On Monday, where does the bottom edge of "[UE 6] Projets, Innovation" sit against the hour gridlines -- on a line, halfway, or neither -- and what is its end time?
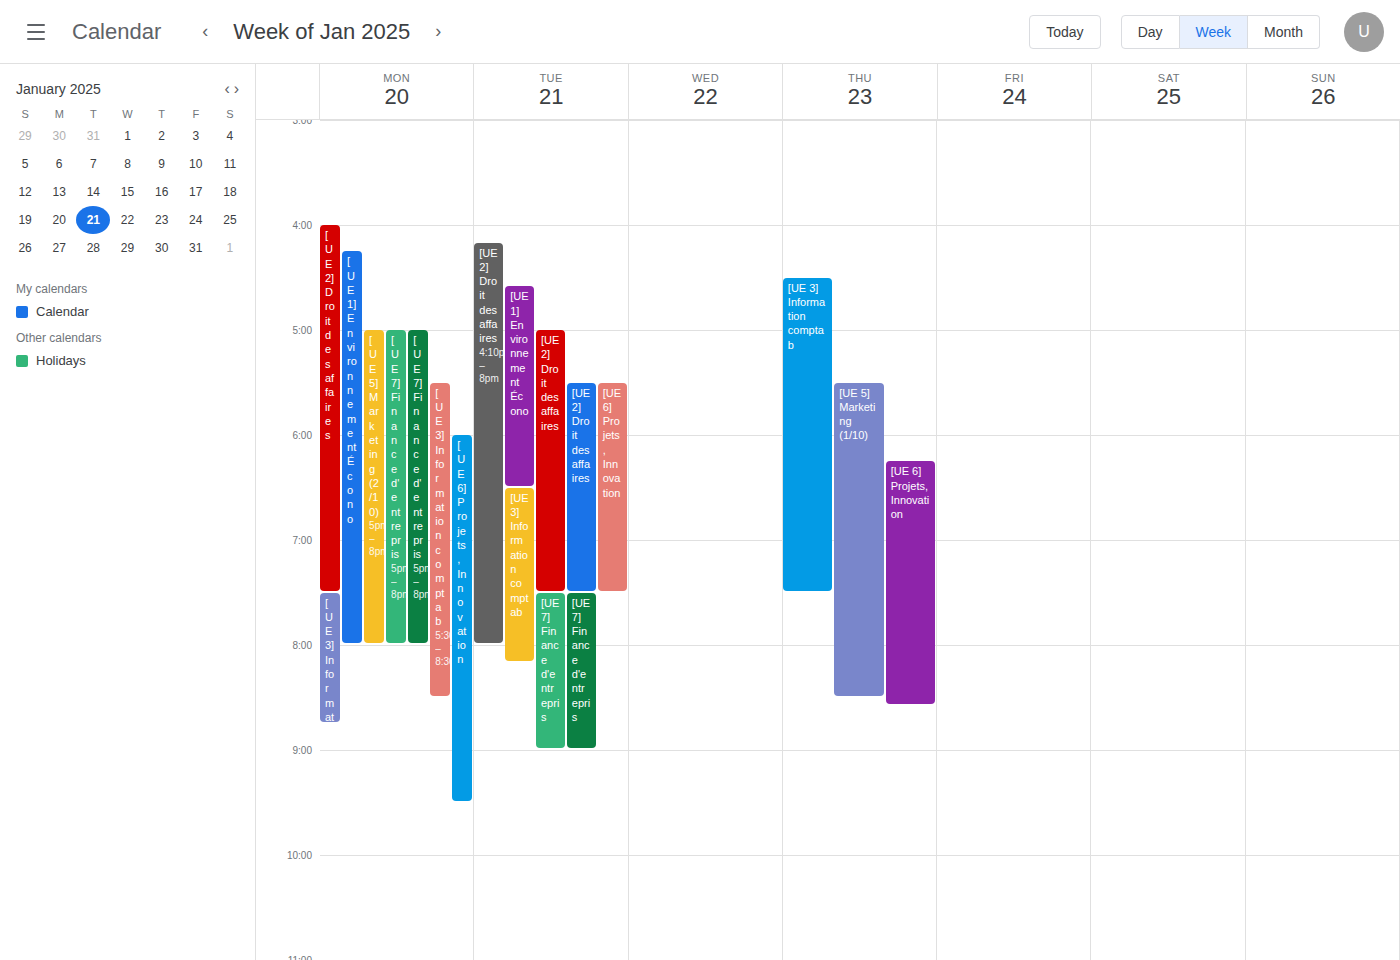
9:30 PM -- halfway between the 9 PM and 10 PM lines.